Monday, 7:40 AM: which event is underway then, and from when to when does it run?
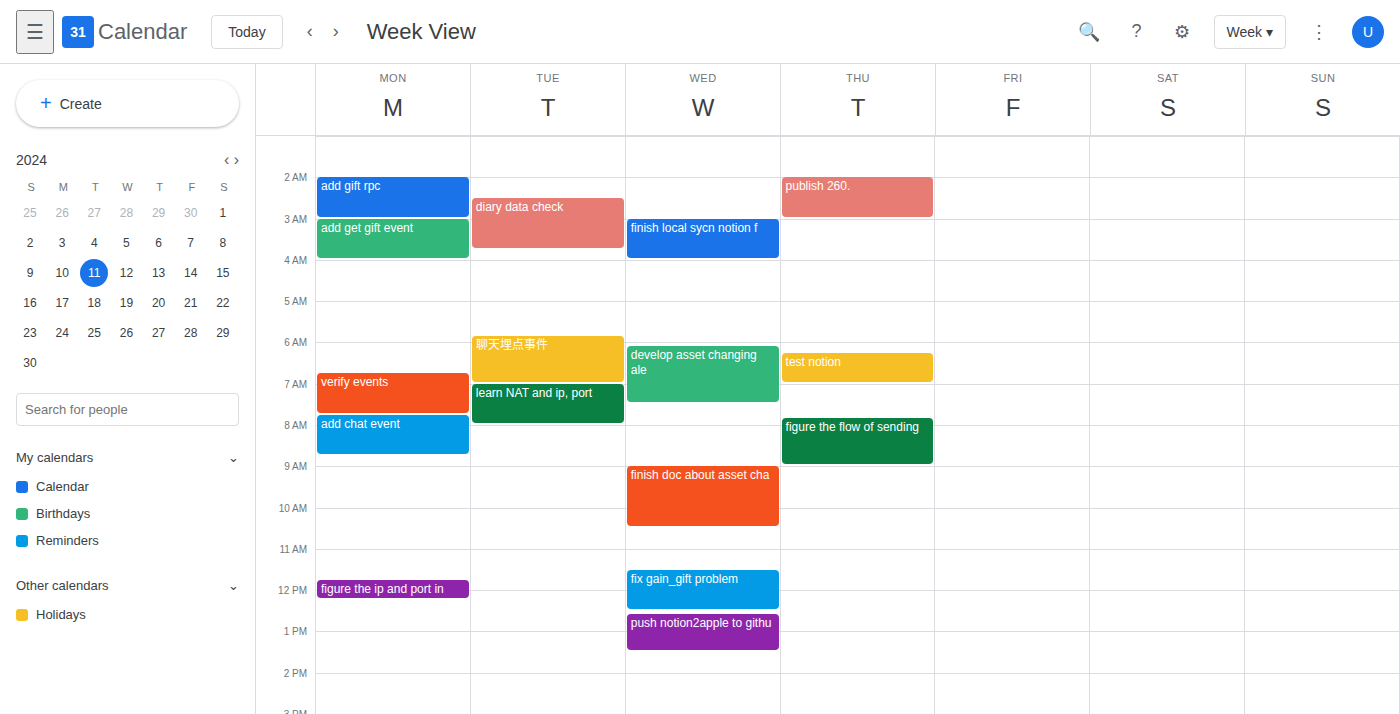
"verify events", 6:45 AM to 7:45 AM